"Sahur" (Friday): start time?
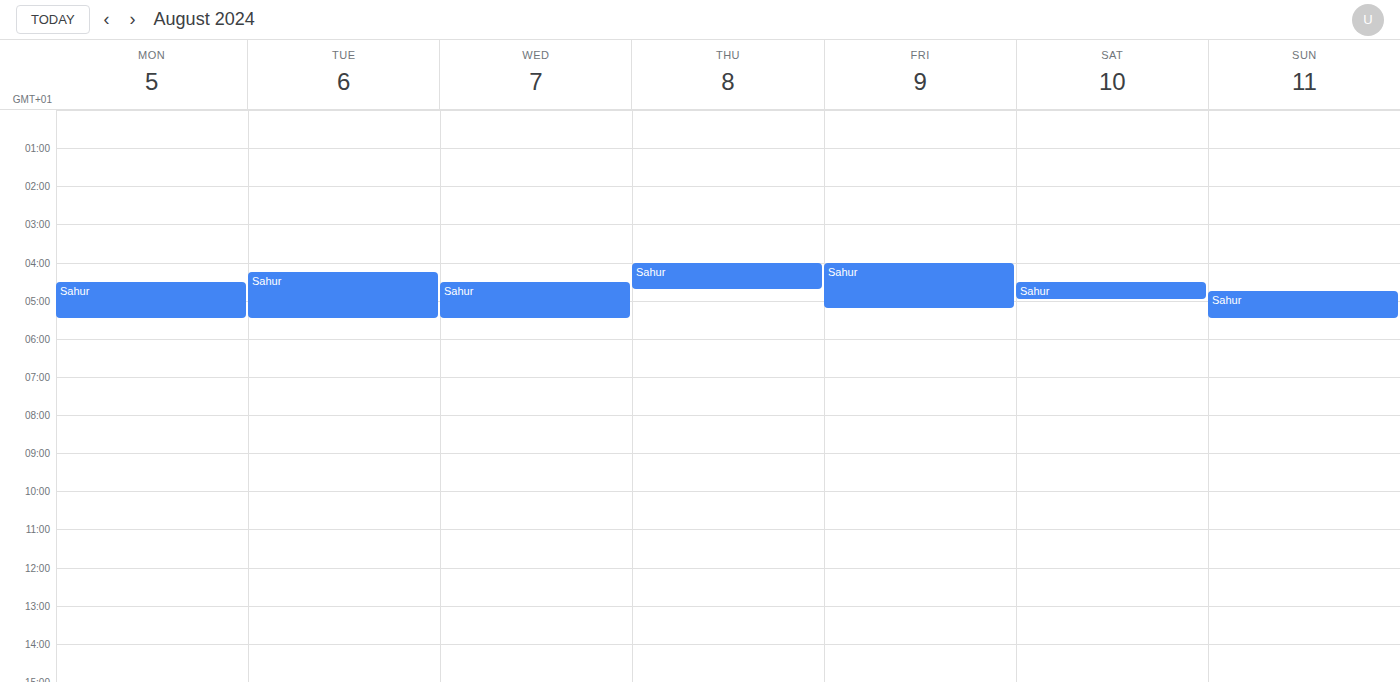
4:00 AM